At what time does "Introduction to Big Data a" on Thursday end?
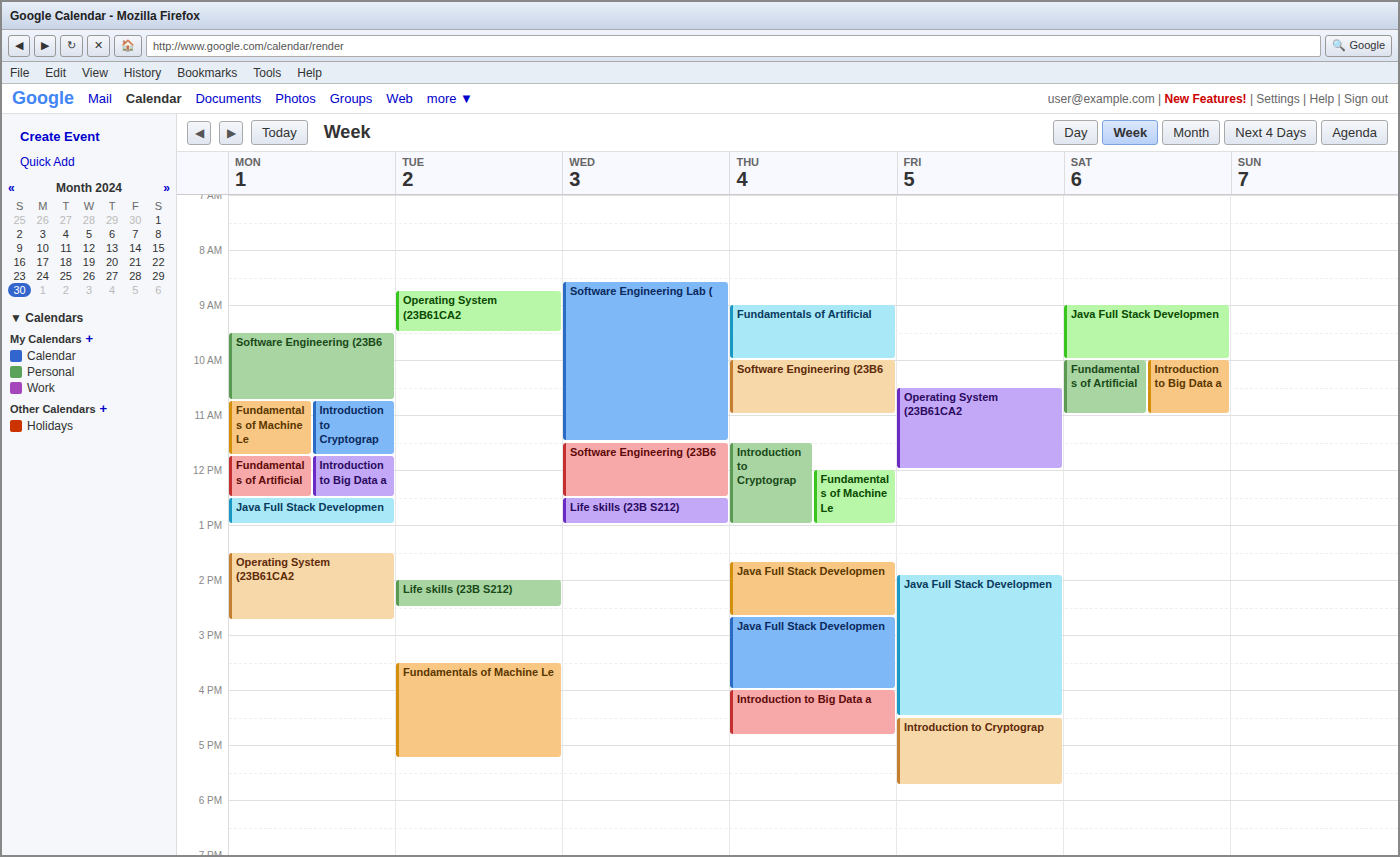
16:50